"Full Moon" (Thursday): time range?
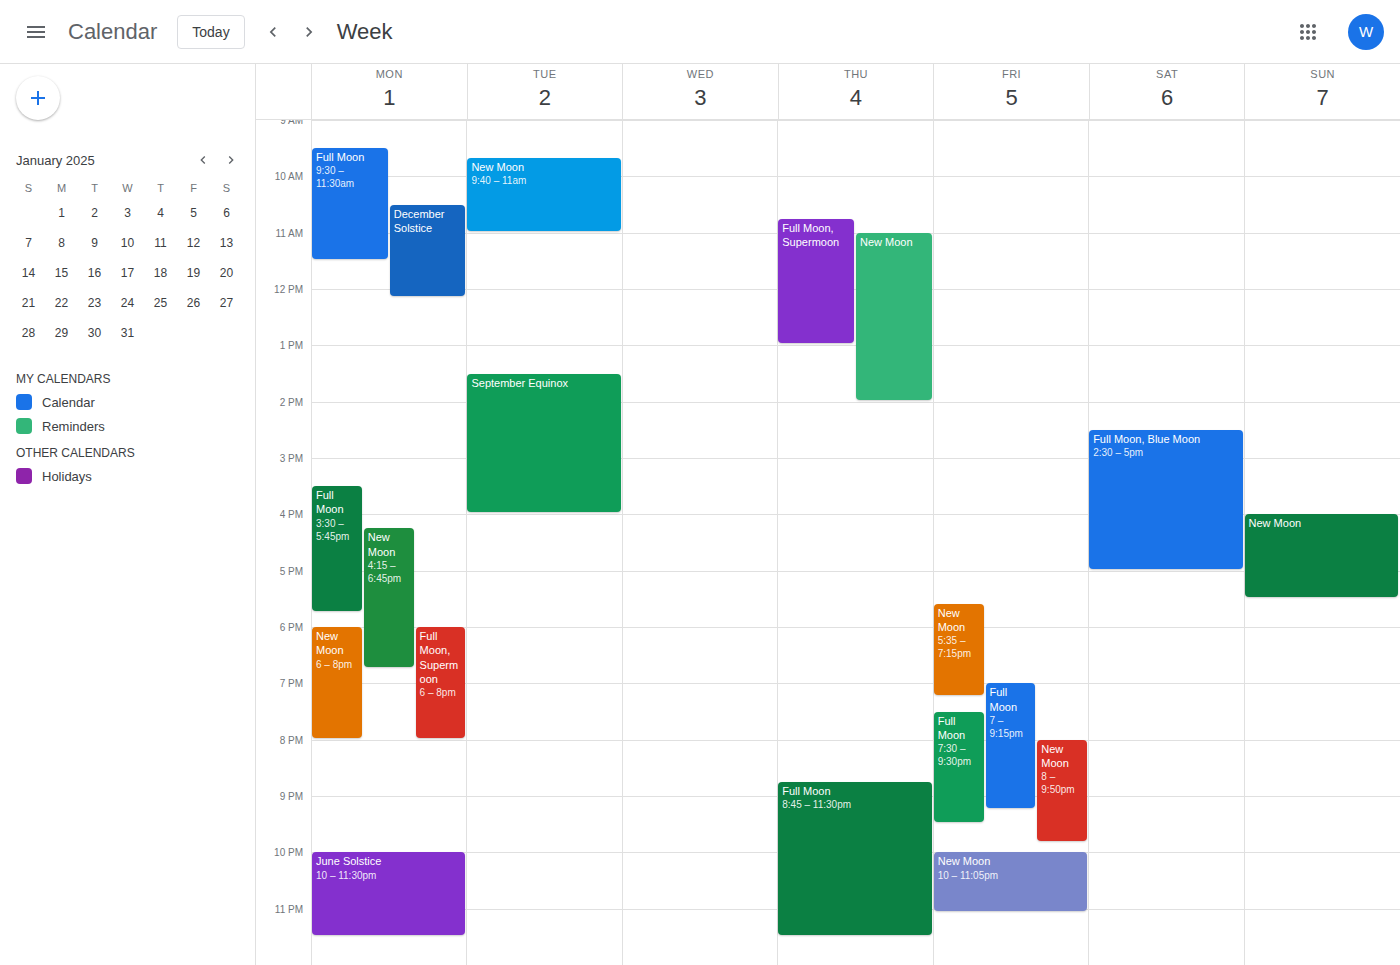
8:45 PM to 11:30 PM